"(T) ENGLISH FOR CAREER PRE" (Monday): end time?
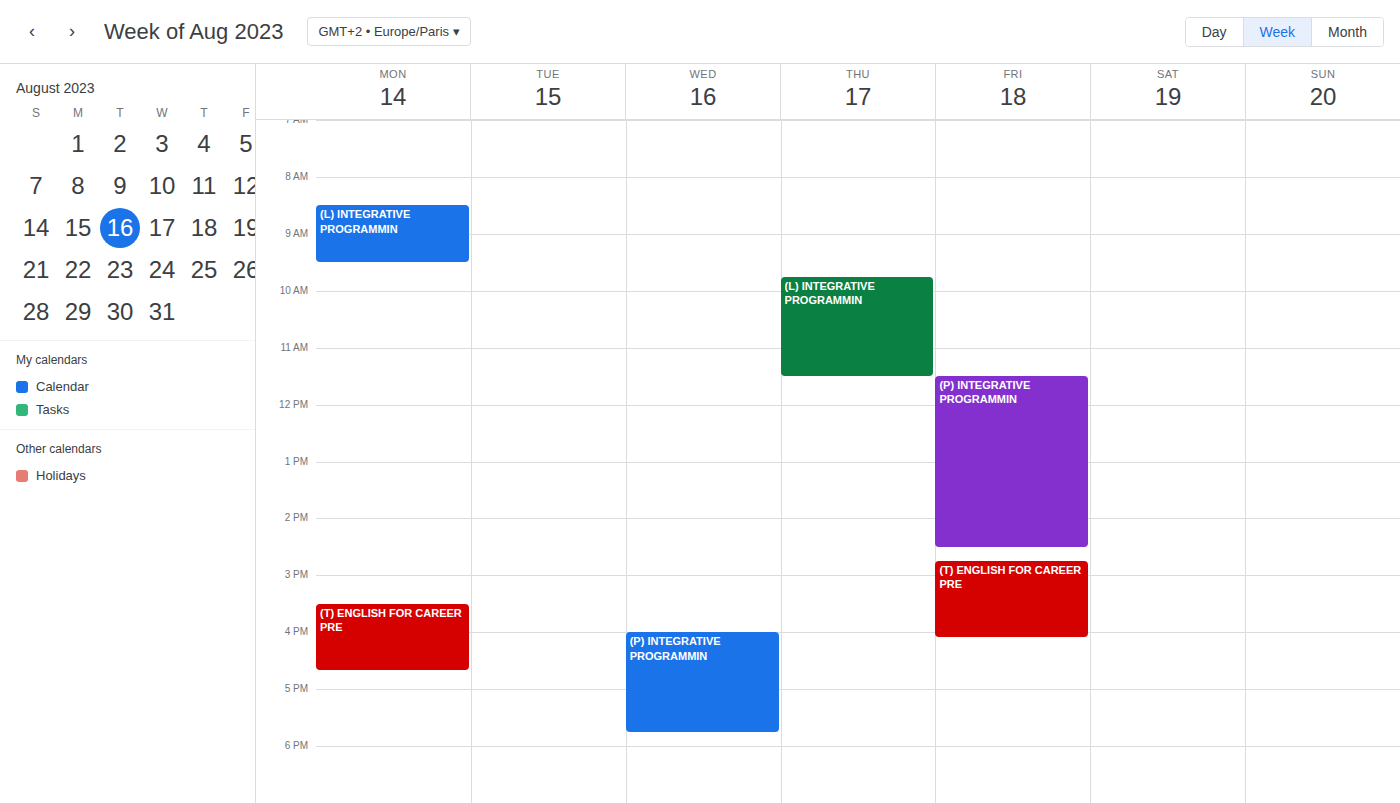
4:40 PM